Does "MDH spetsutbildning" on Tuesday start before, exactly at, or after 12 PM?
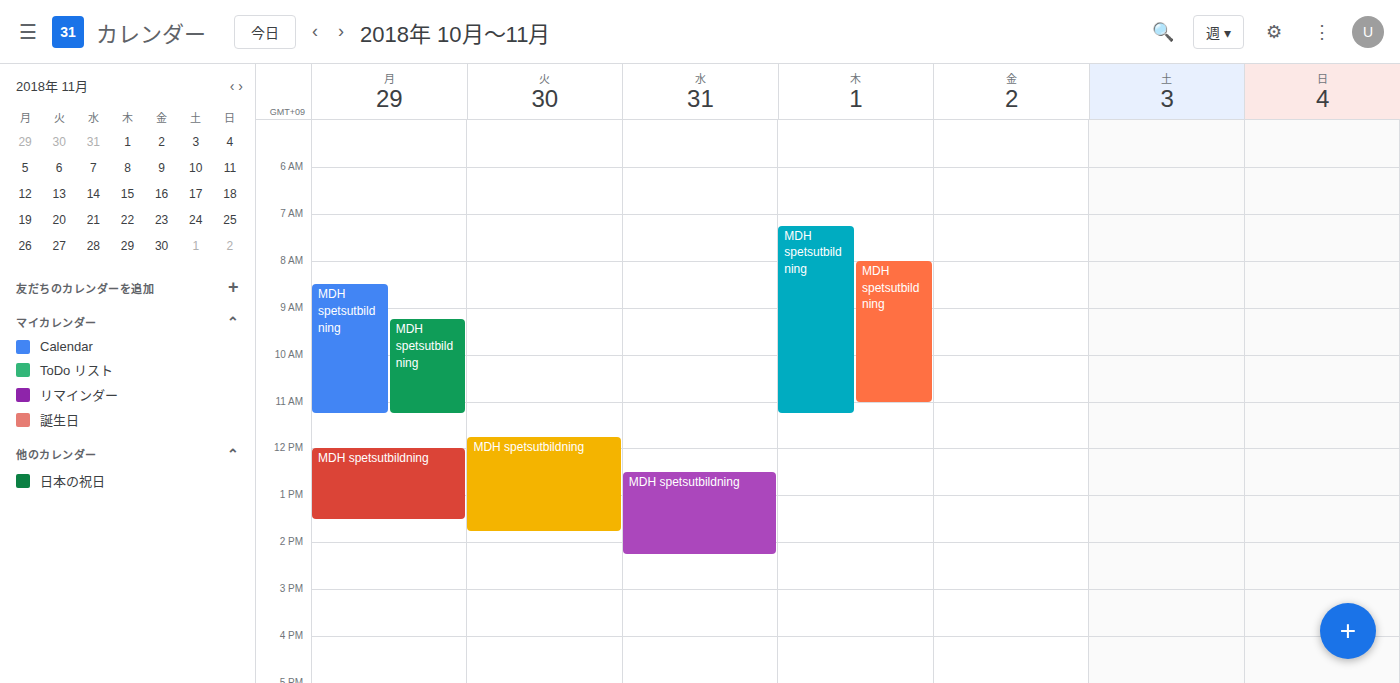
11:45 AM -- before 12 PM, 15 minutes above the 12 PM line.